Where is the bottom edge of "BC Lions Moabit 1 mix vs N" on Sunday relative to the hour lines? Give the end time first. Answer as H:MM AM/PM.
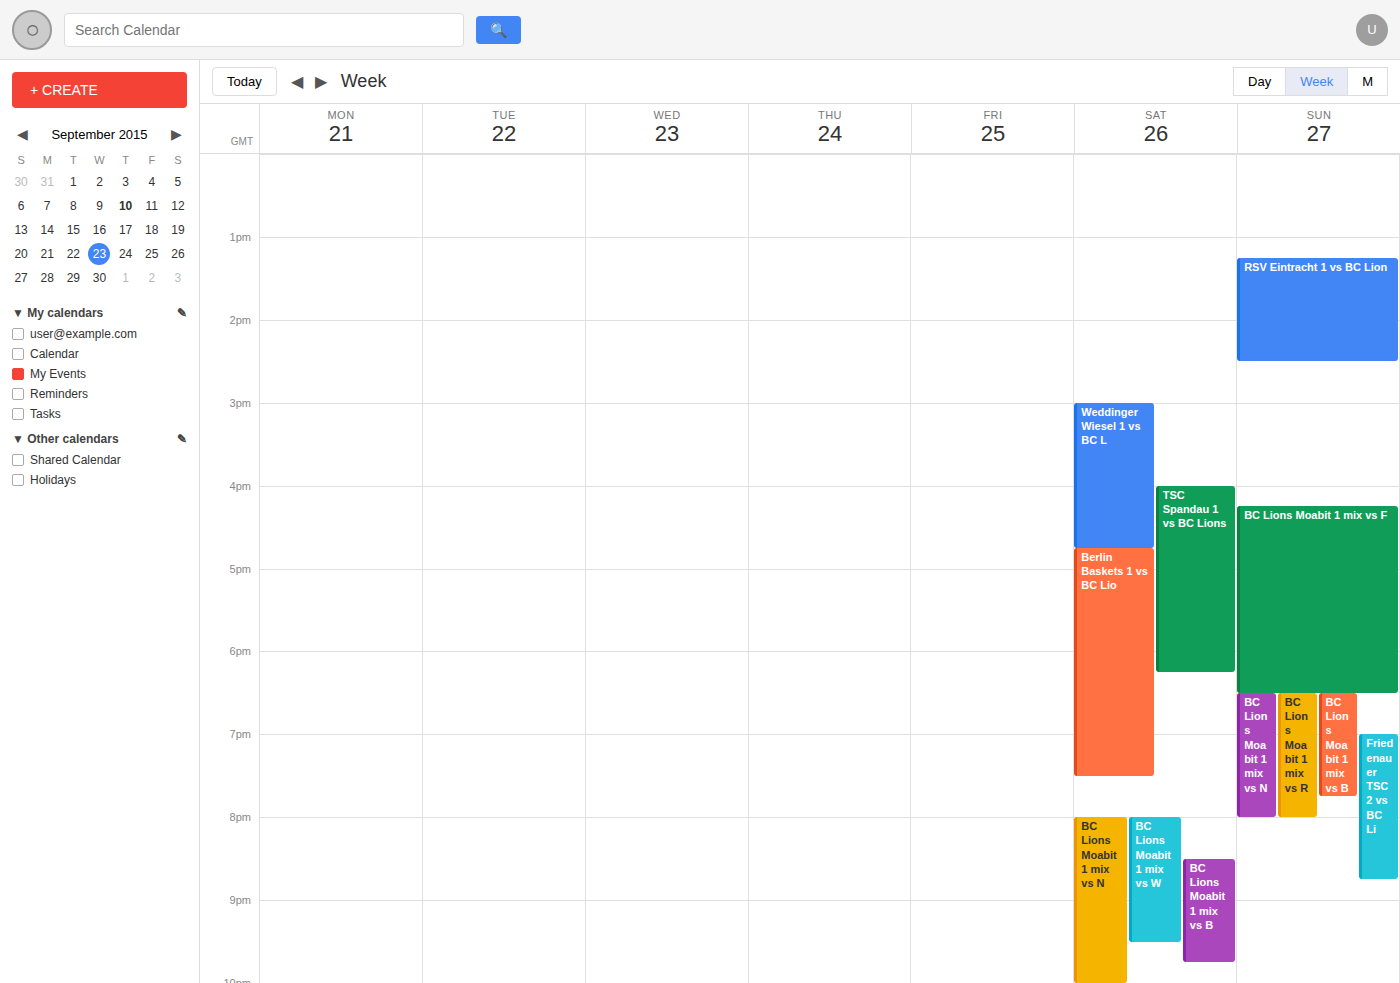
8:00 PM -- exactly on the 8 PM line.